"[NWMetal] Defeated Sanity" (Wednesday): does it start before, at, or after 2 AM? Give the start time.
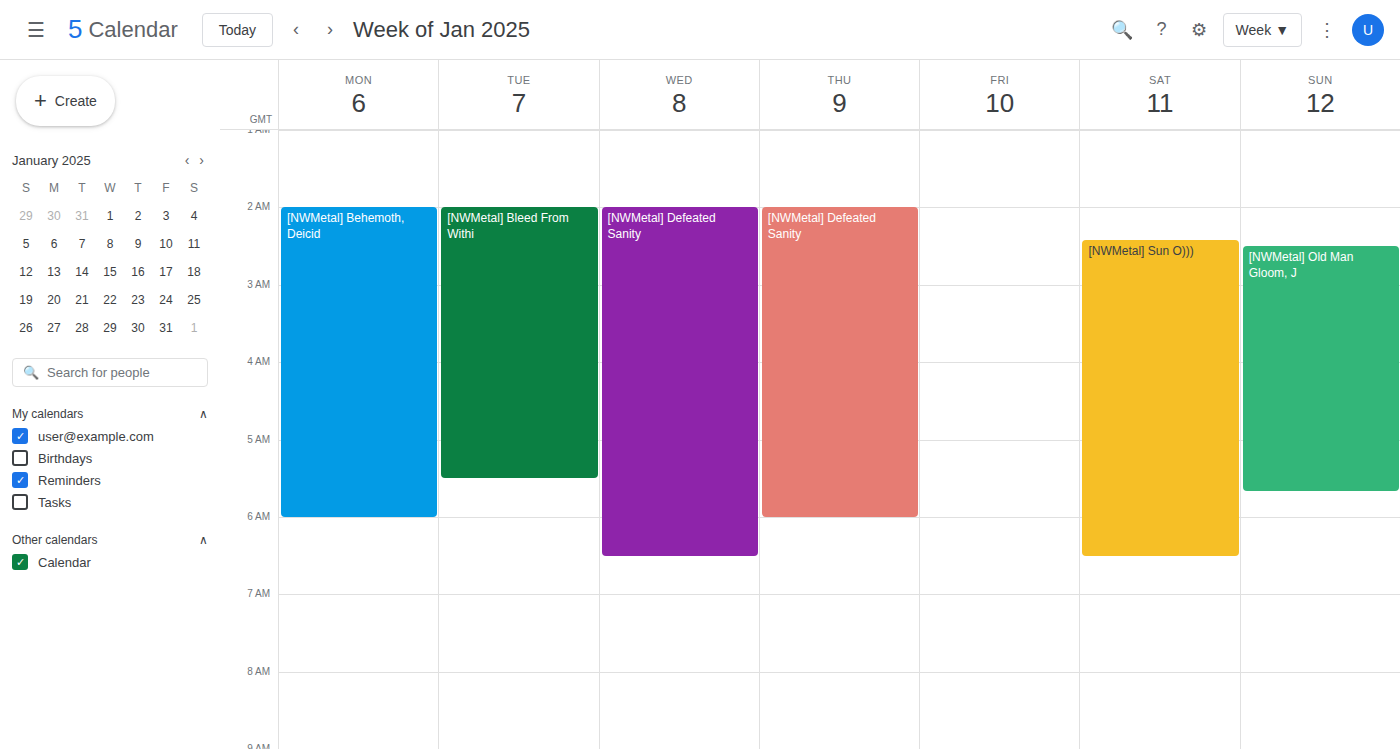
2:00 AM -- exactly at 2 AM, on the 2 AM line.